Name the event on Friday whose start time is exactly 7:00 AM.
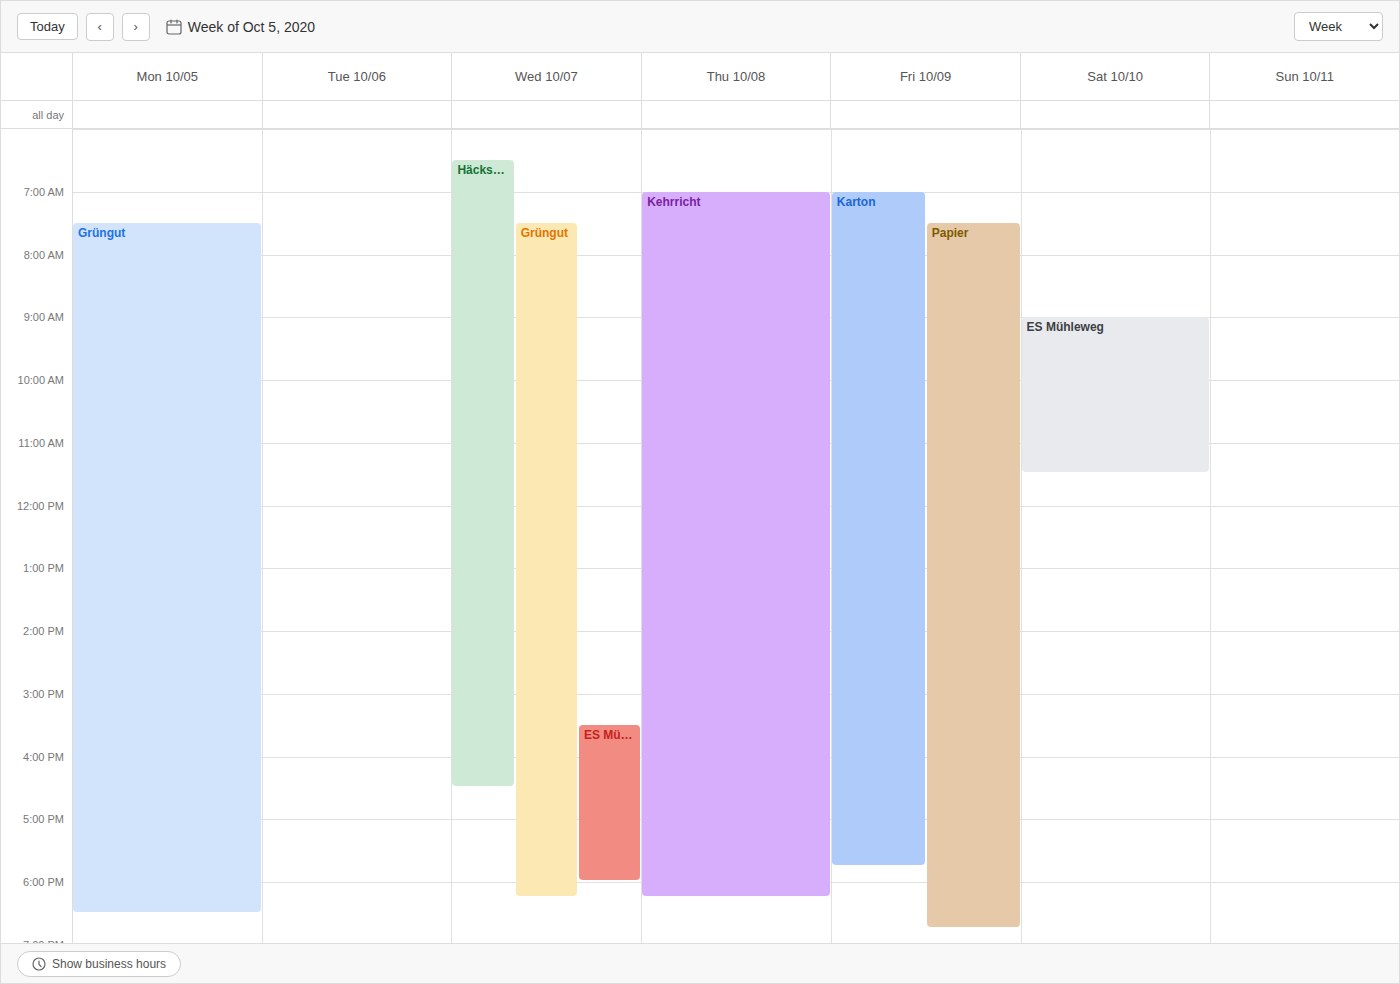
"Karton"